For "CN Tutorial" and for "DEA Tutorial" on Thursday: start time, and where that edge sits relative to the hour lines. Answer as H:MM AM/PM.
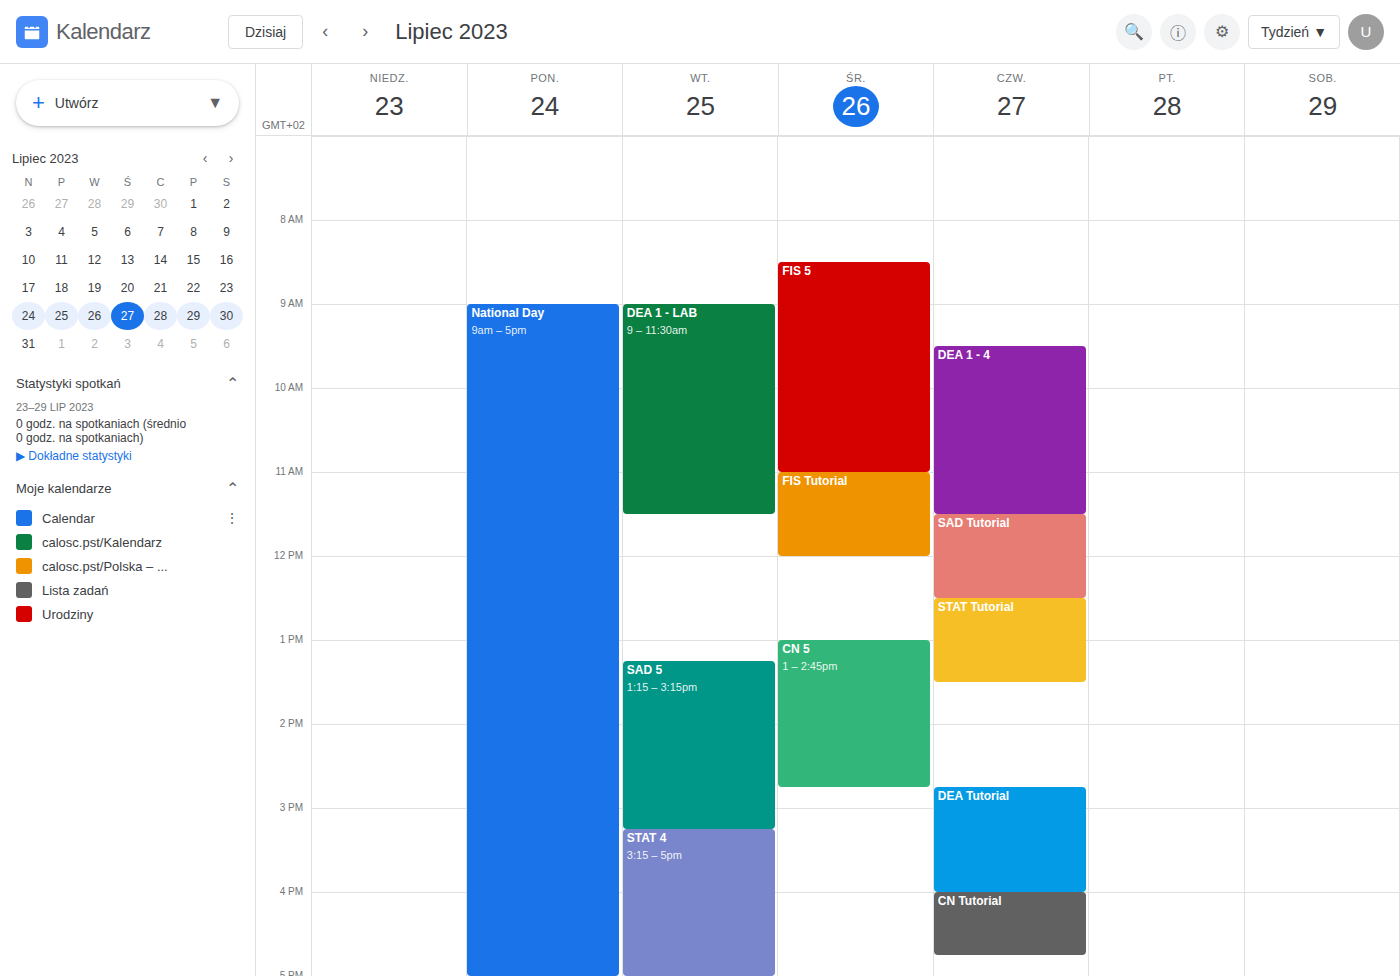
"CN Tutorial": 4:00 PM, exactly on the 4 PM line. "DEA Tutorial": 2:45 PM, neither: three quarters of the way from the 2 PM line to the 3 PM line.